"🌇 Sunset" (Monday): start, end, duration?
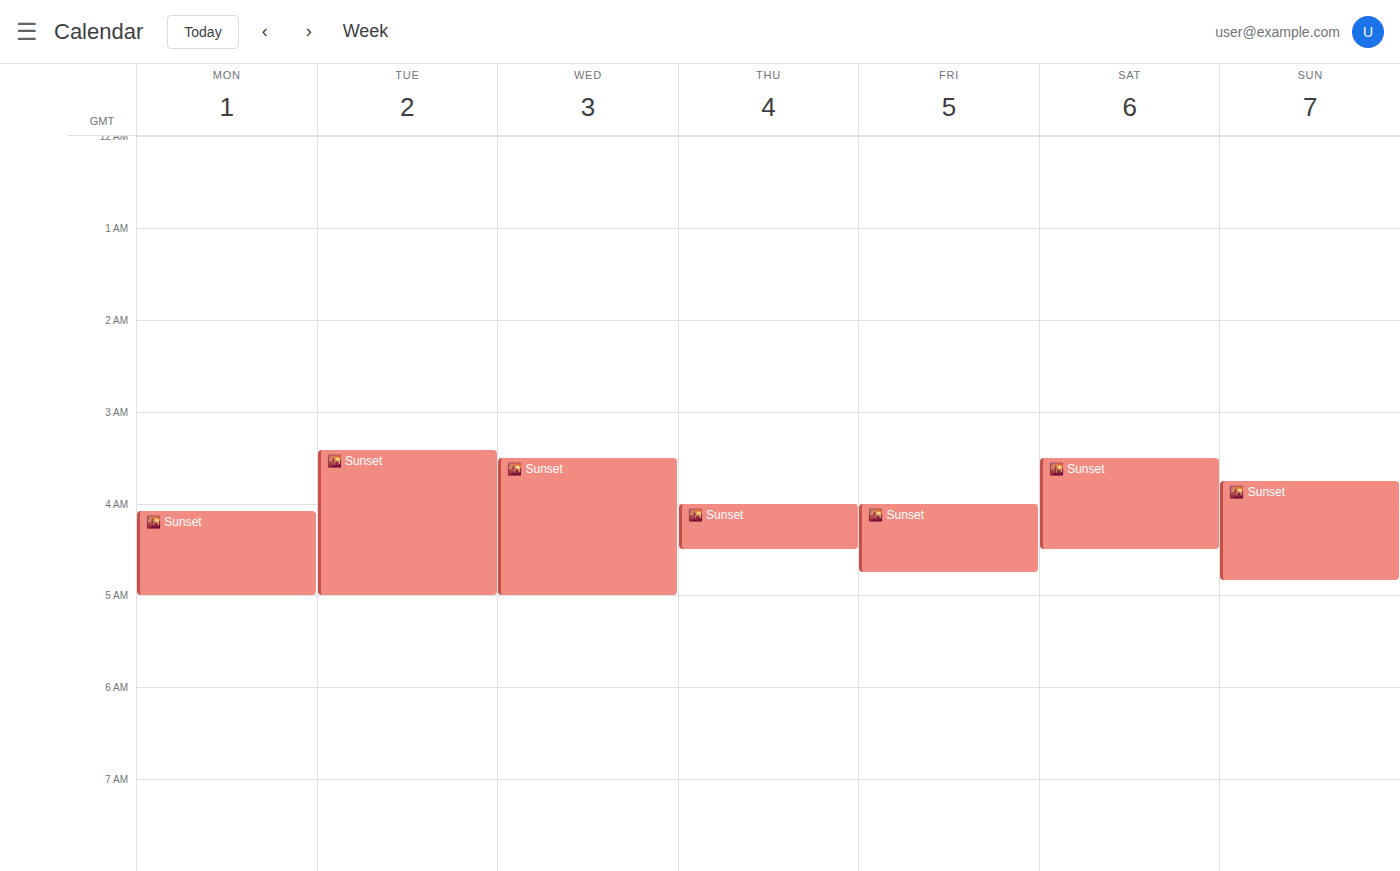
4:05 AM to 5:00 AM, 55 minutes